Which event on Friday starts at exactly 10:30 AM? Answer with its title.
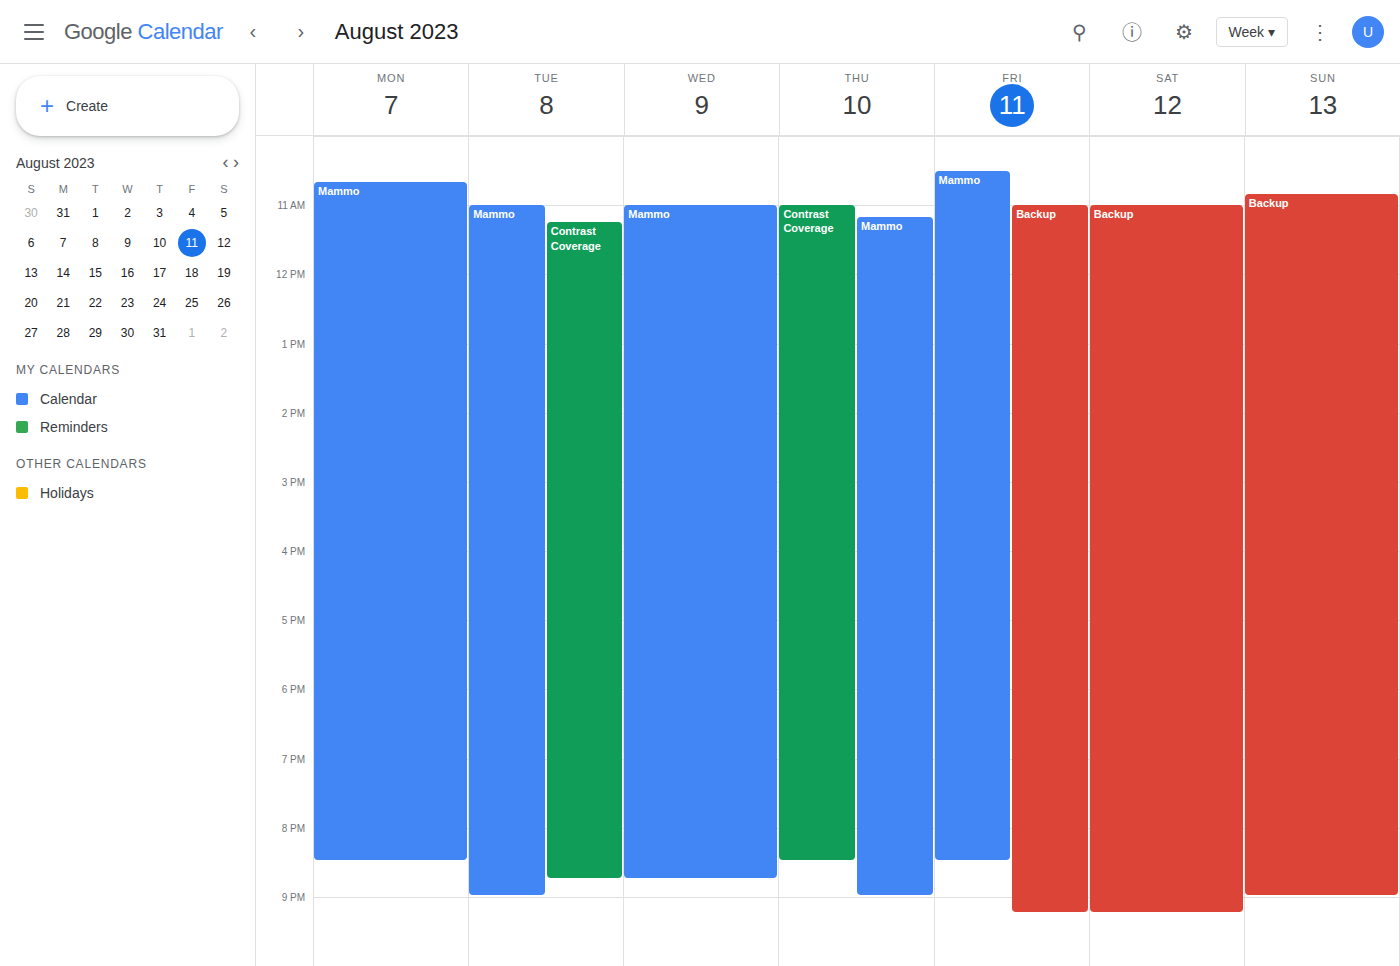
"Mammo"